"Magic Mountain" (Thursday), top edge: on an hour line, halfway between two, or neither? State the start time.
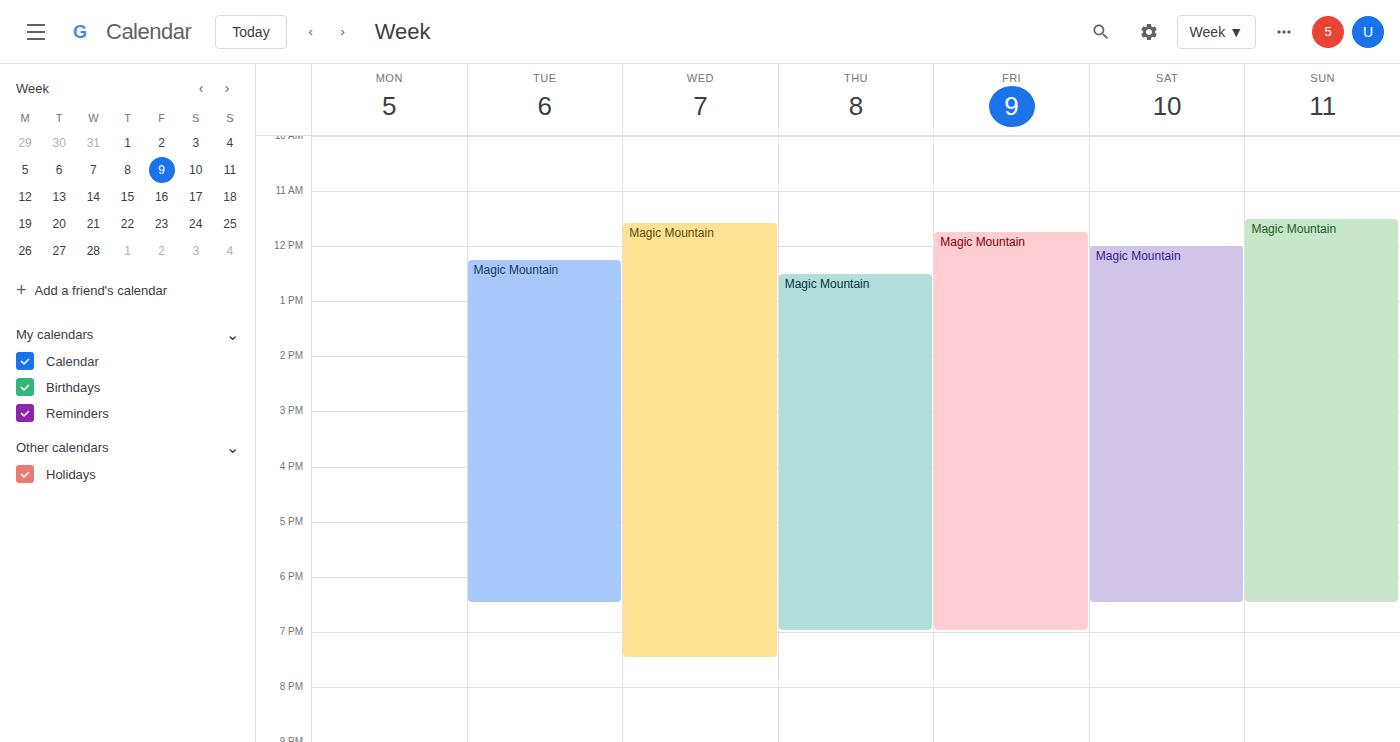
12:30 PM -- halfway between the 12 PM and 1 PM lines.